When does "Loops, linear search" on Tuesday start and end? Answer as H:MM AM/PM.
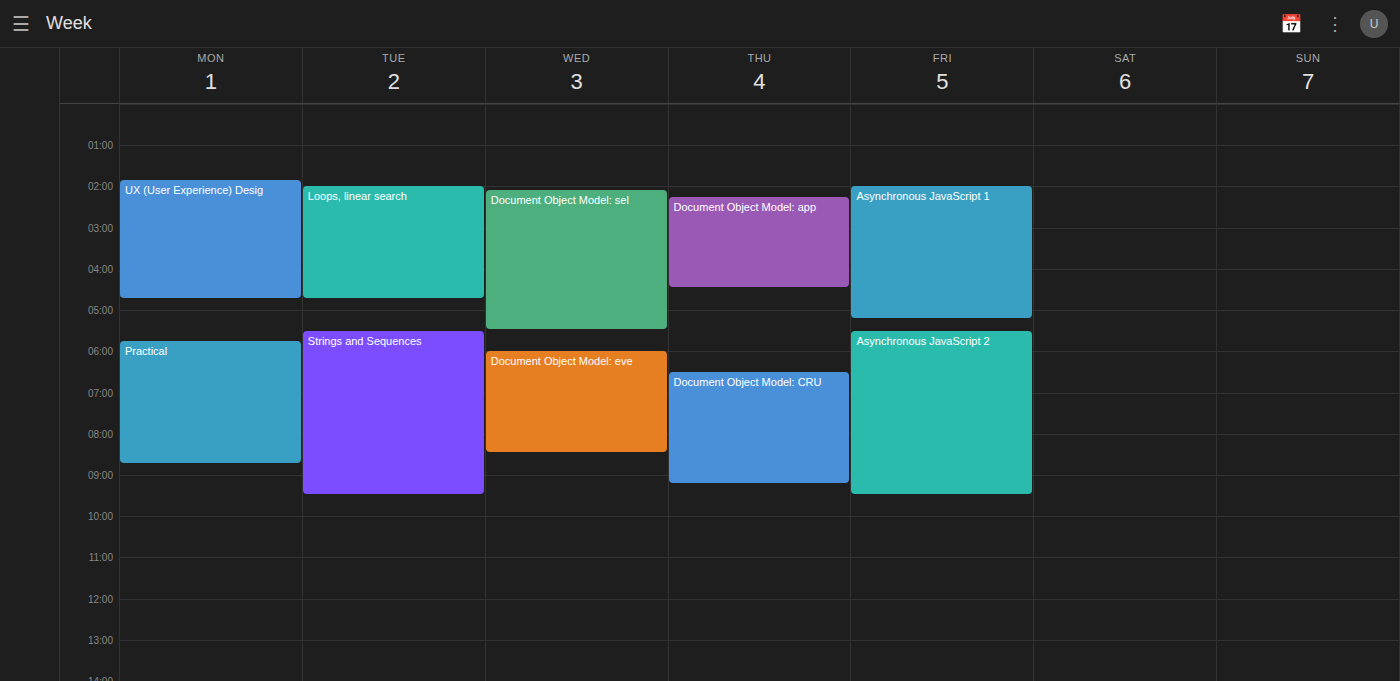
2:00 AM to 4:45 AM